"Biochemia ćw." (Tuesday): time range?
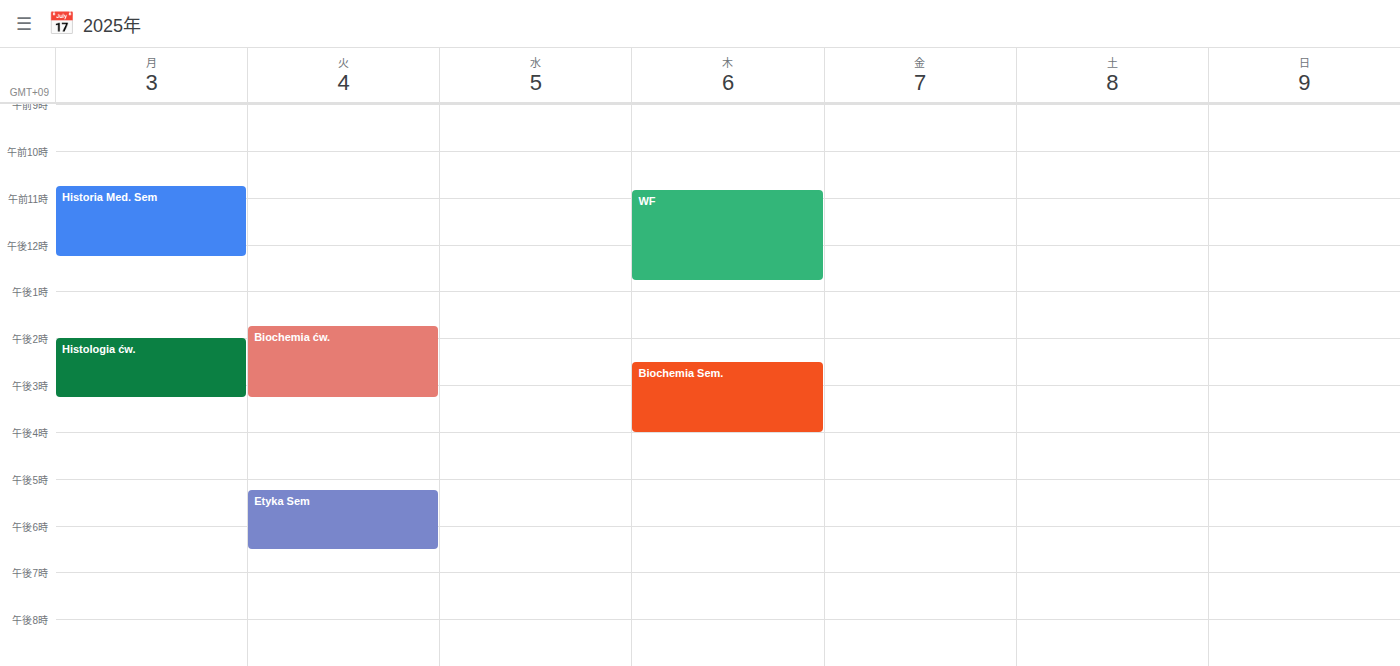
1:45 PM to 3:15 PM